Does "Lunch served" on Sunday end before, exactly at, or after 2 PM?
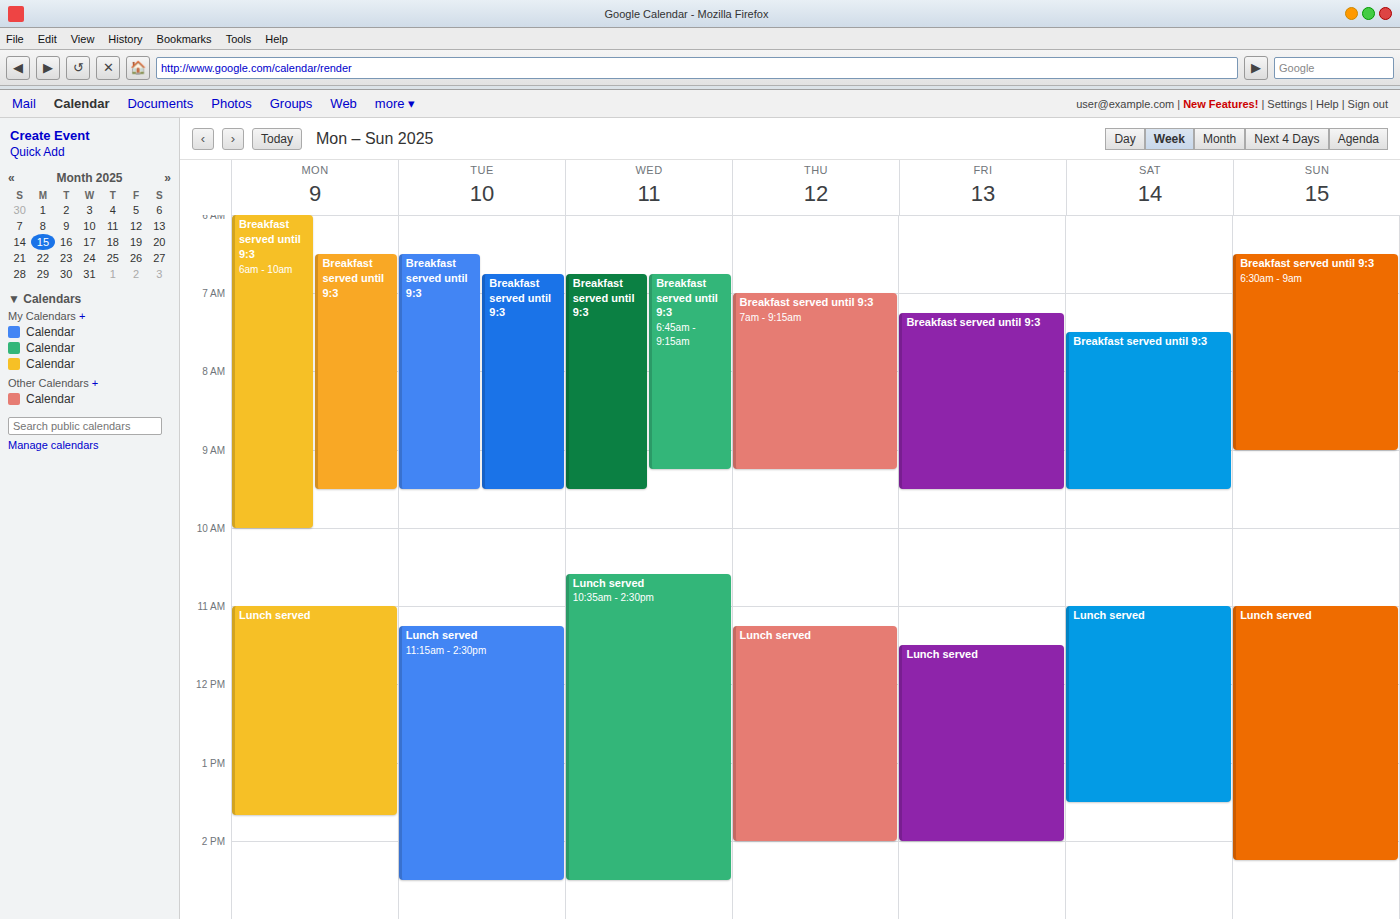
2:15 PM -- after 2 PM, 15 minutes below the 2 PM line.